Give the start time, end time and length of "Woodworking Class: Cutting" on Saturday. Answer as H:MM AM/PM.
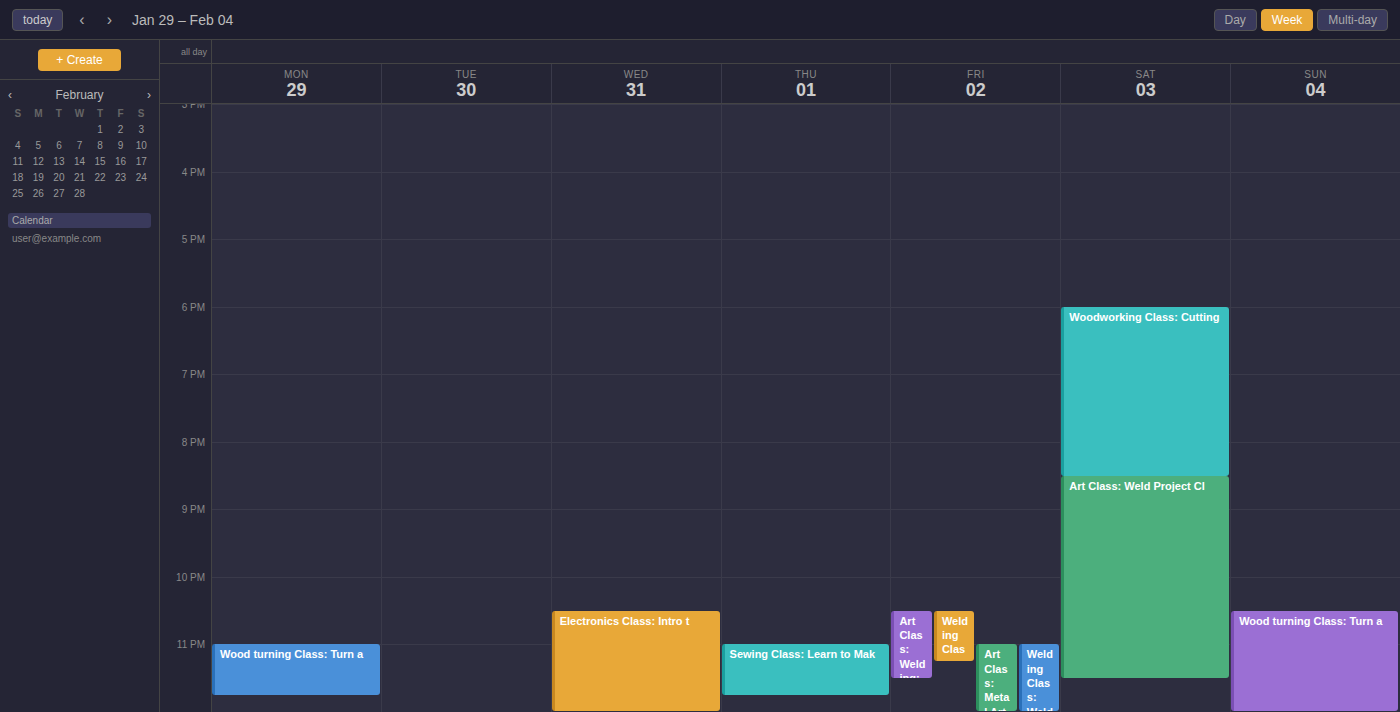
6:00 PM to 8:30 PM, 2 hours 30 minutes